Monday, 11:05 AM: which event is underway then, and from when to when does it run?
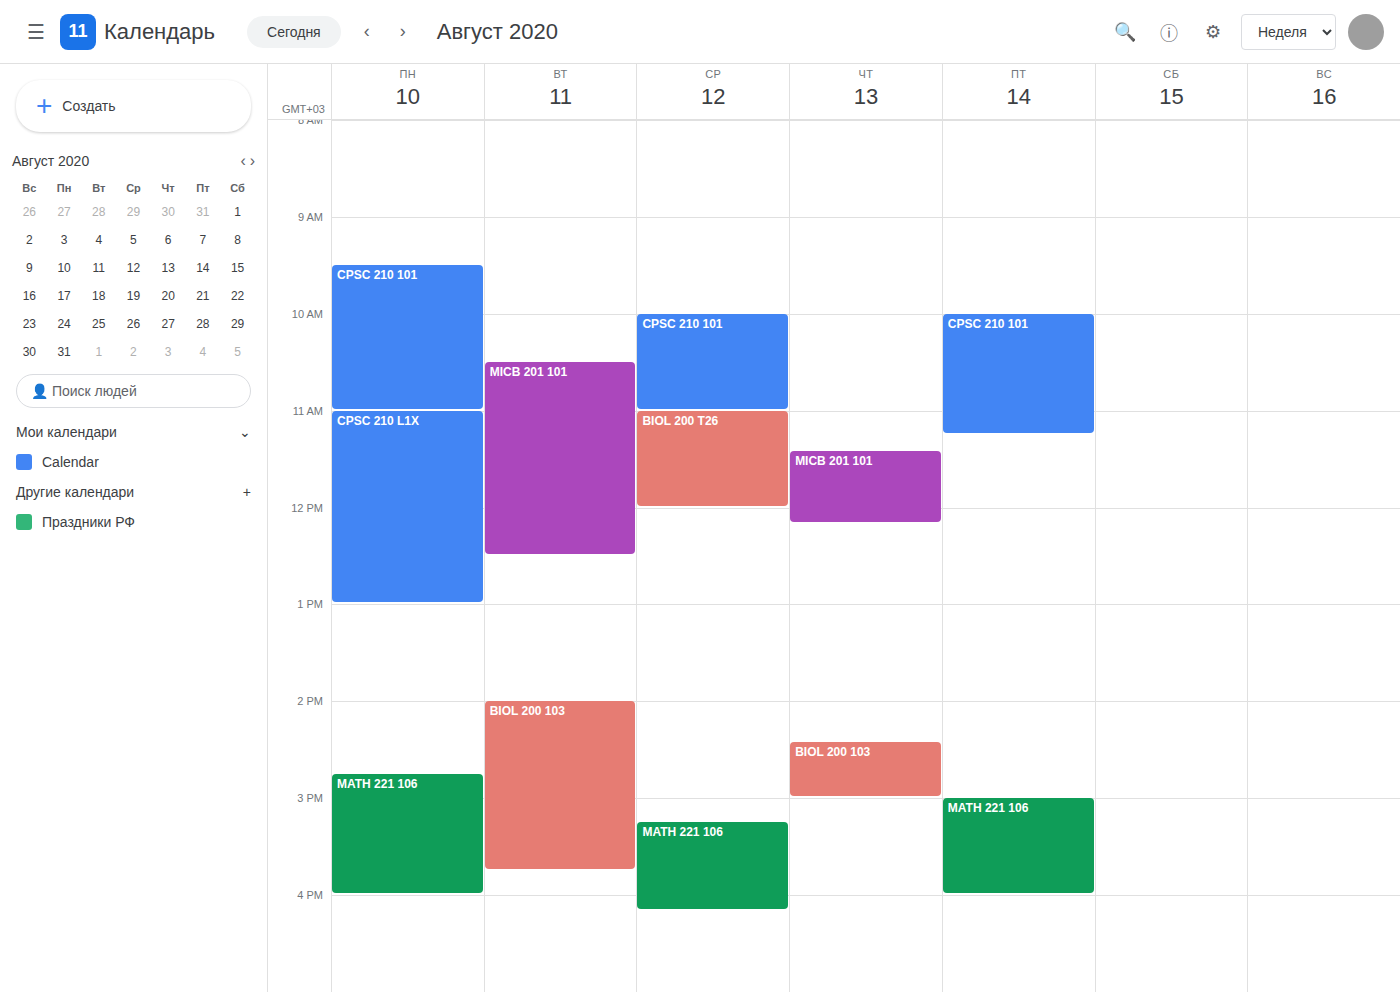
"CPSC 210 L1X", 11:00 AM to 1:00 PM